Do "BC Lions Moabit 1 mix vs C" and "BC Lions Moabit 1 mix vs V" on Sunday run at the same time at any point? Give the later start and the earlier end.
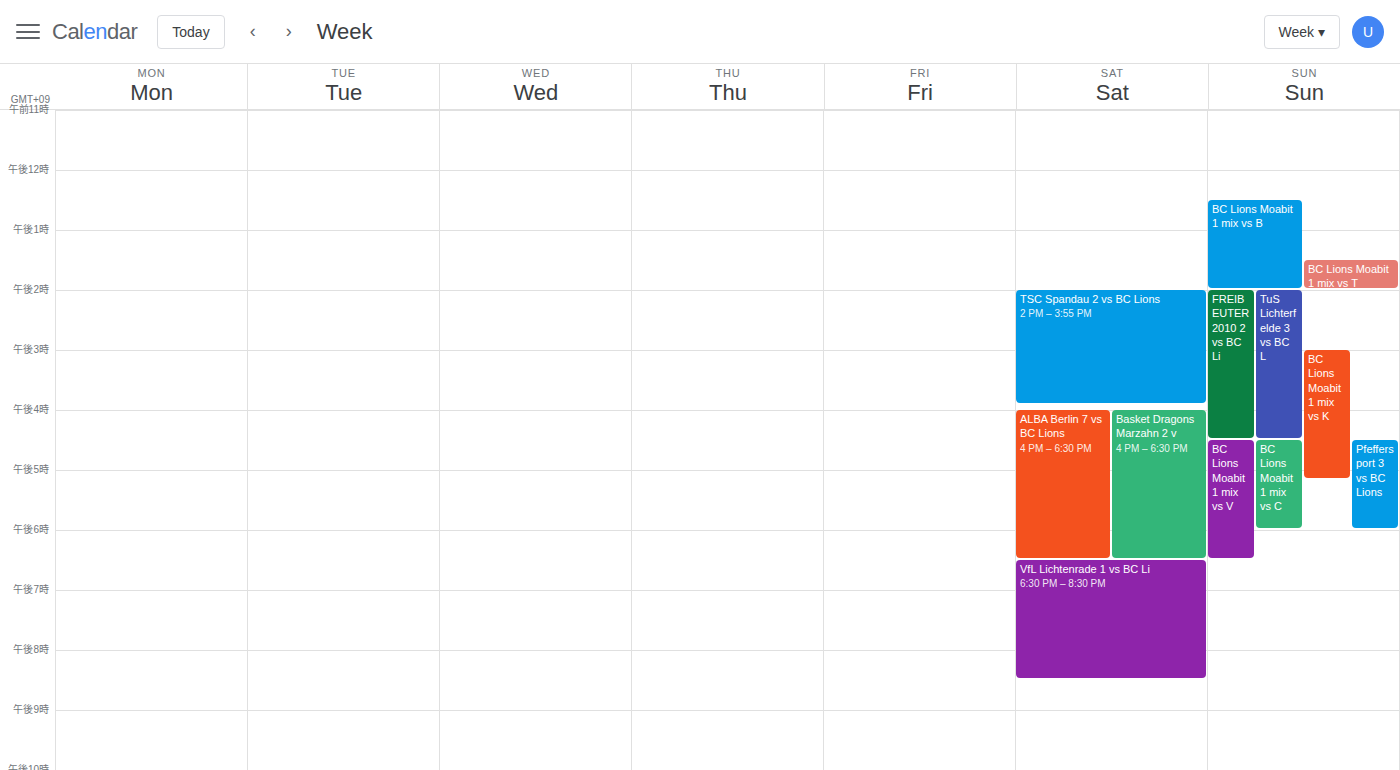
"BC Lions Moabit 1 mix vs C" runs 4:30 PM to 6:00 PM, inside "BC Lions Moabit 1 mix vs V" -- they overlap.